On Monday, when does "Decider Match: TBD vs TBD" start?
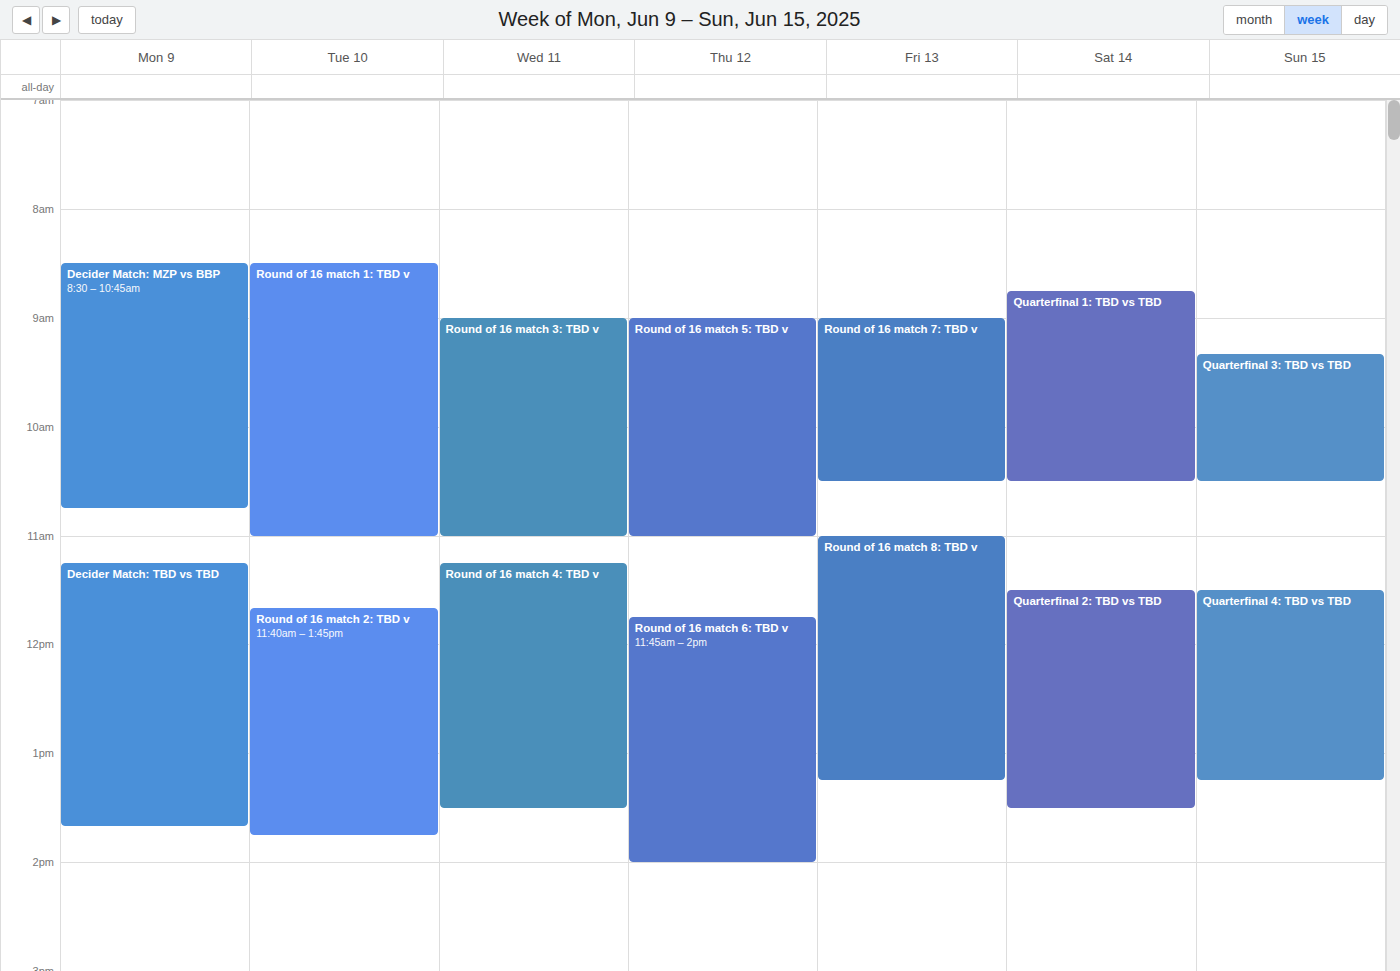
11:15 AM